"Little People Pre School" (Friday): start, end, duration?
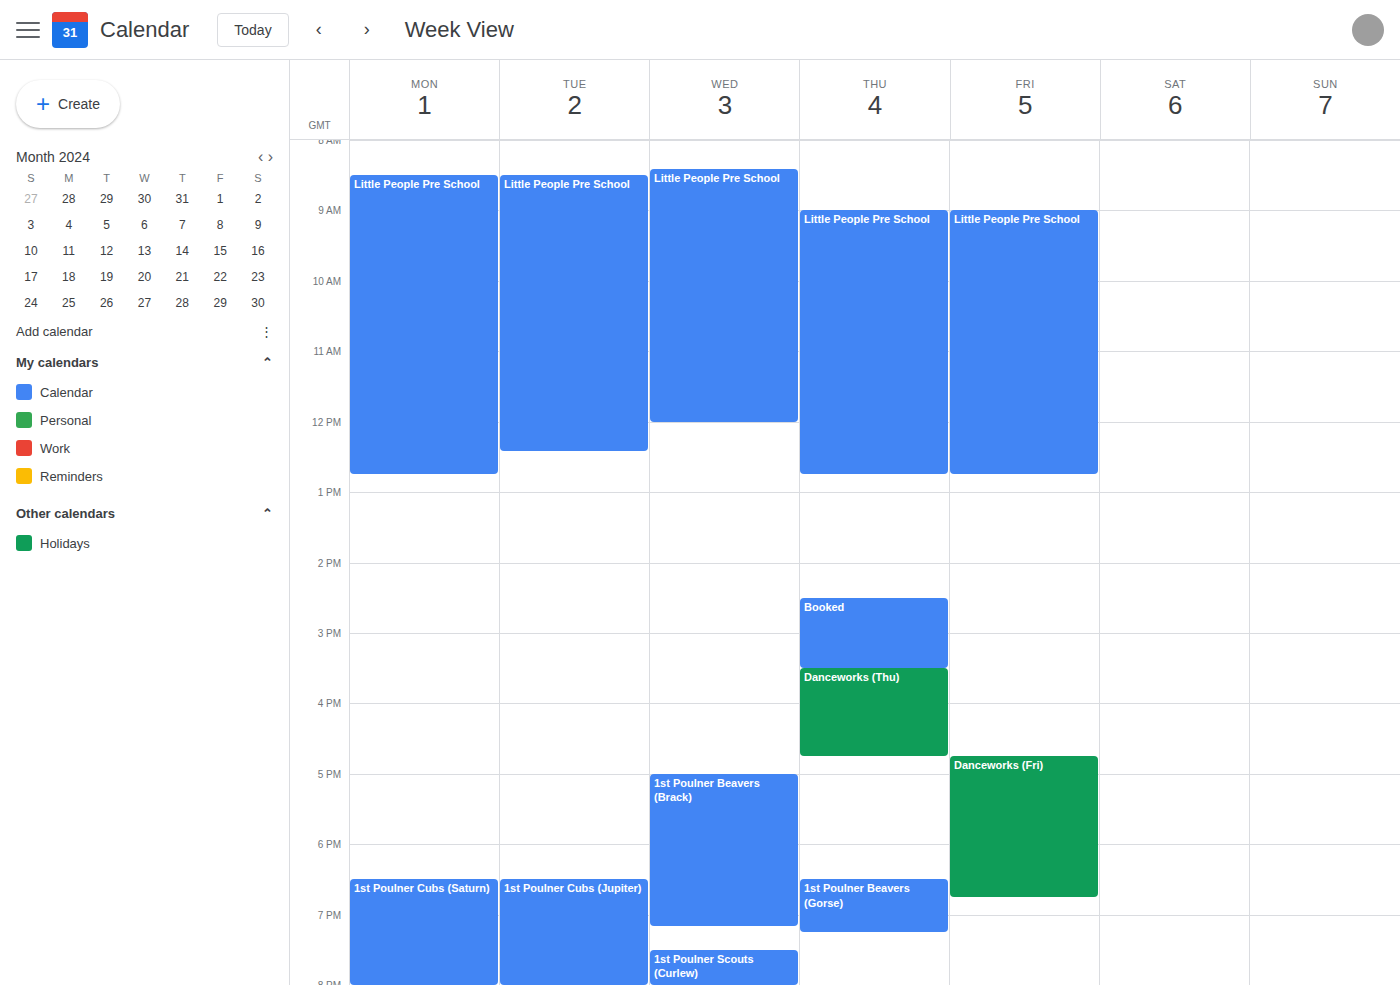
9:00 AM to 12:45 PM, 3 hours 45 minutes